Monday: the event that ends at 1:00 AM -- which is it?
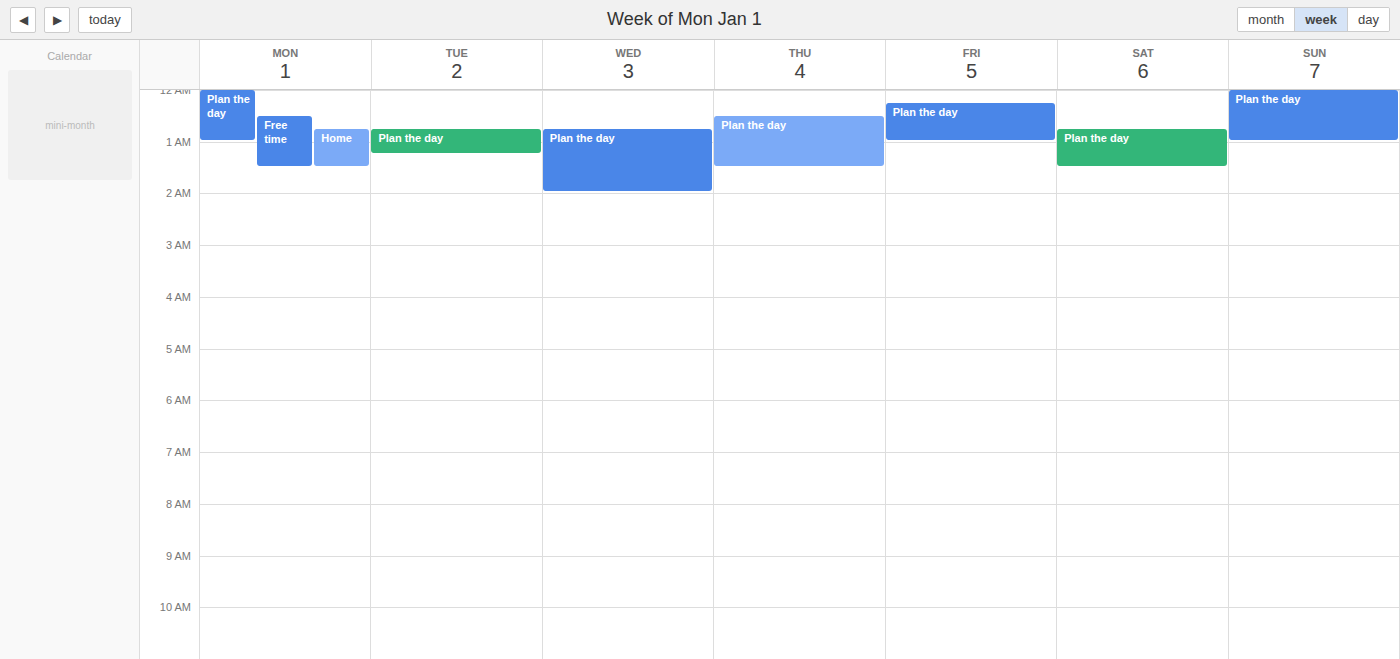
"Plan the day"